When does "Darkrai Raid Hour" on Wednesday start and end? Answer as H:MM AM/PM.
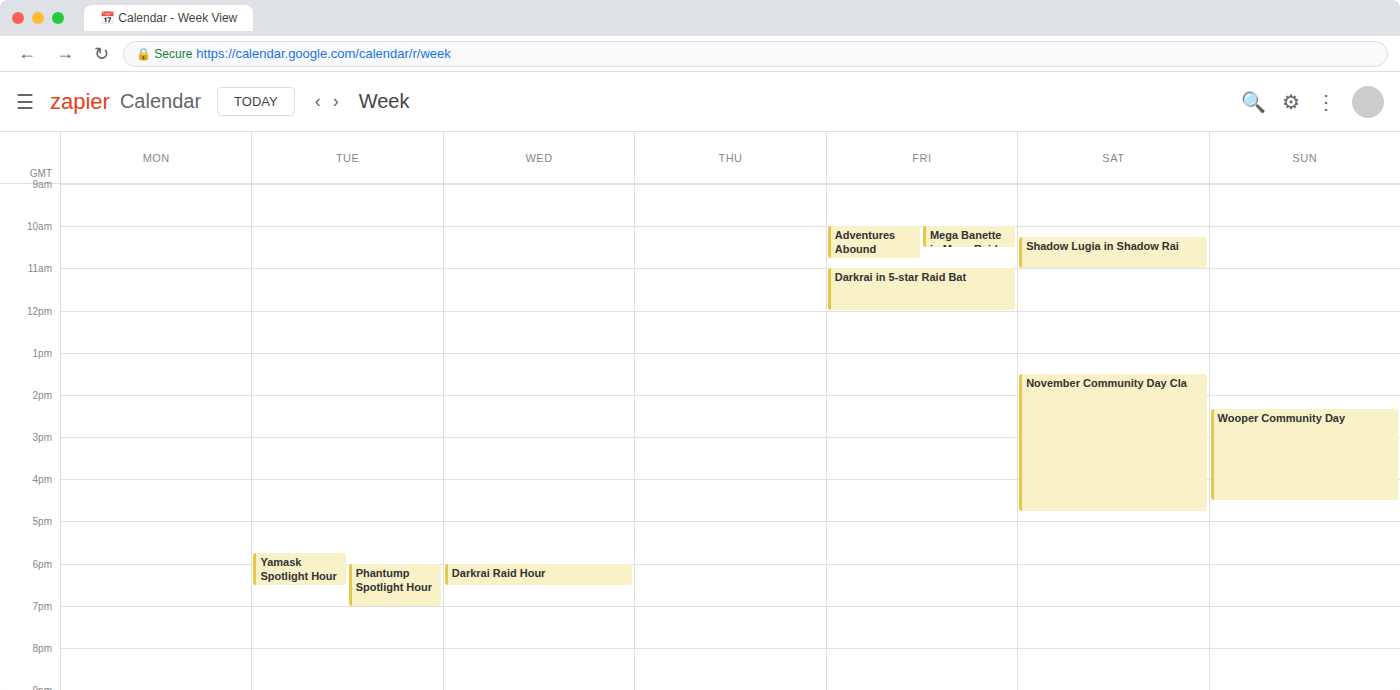
6:00 PM to 6:30 PM